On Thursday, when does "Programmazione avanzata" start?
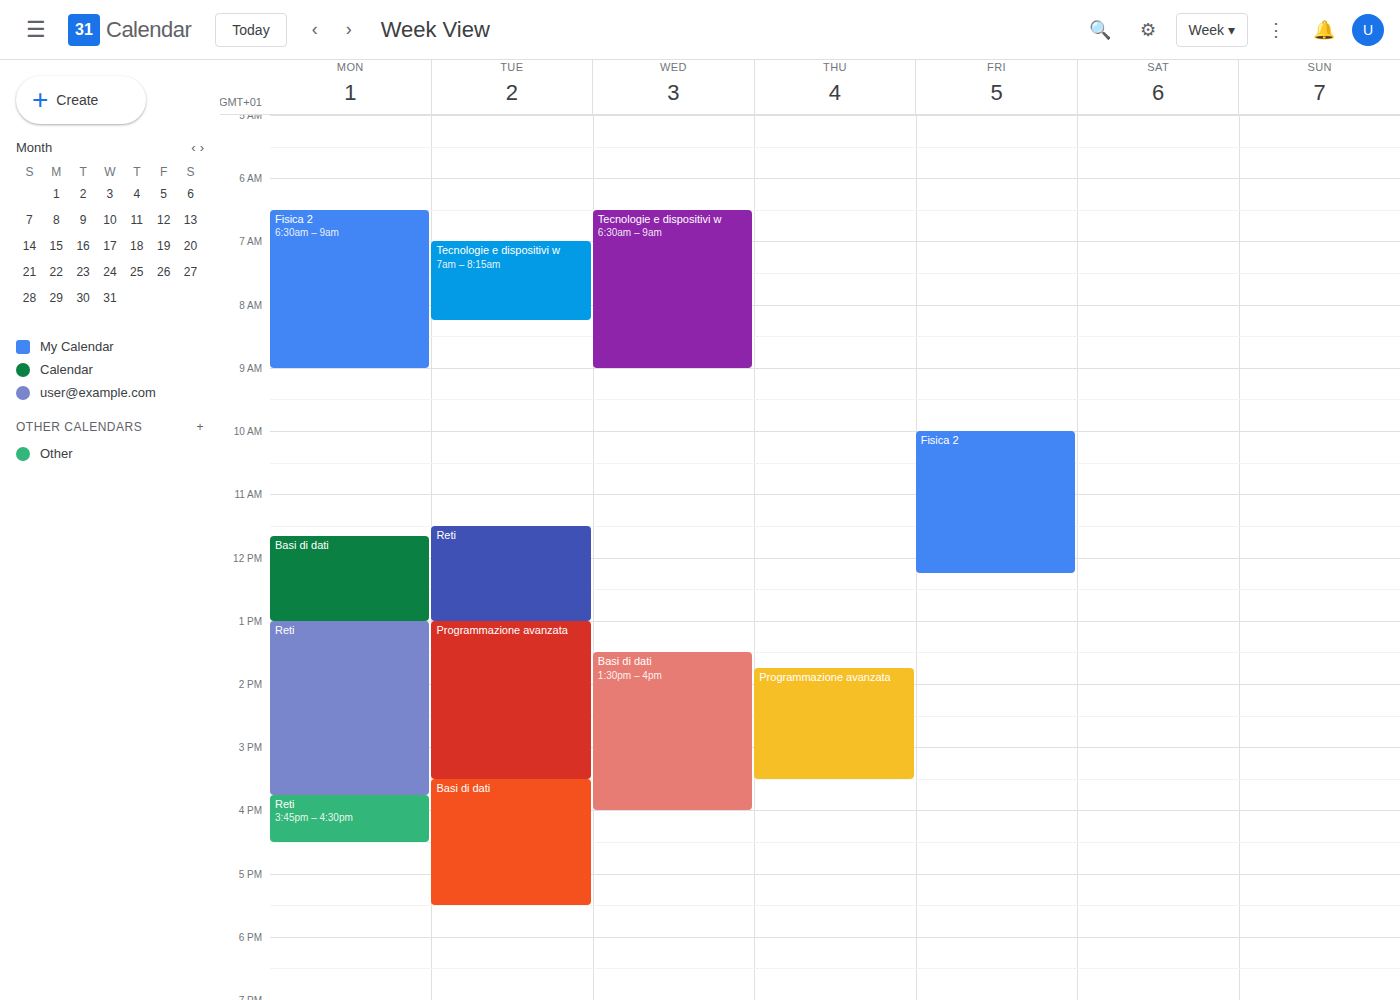
1:45 PM